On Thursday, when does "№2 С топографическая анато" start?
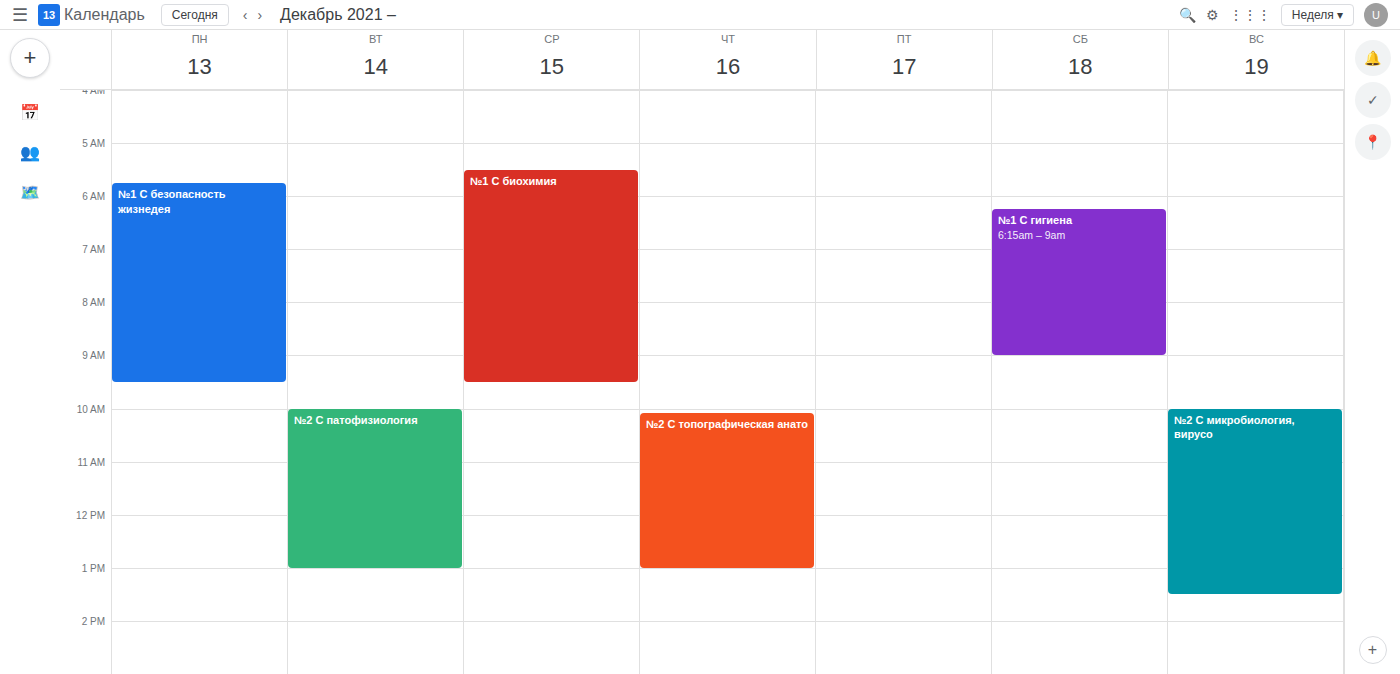
10:05 AM